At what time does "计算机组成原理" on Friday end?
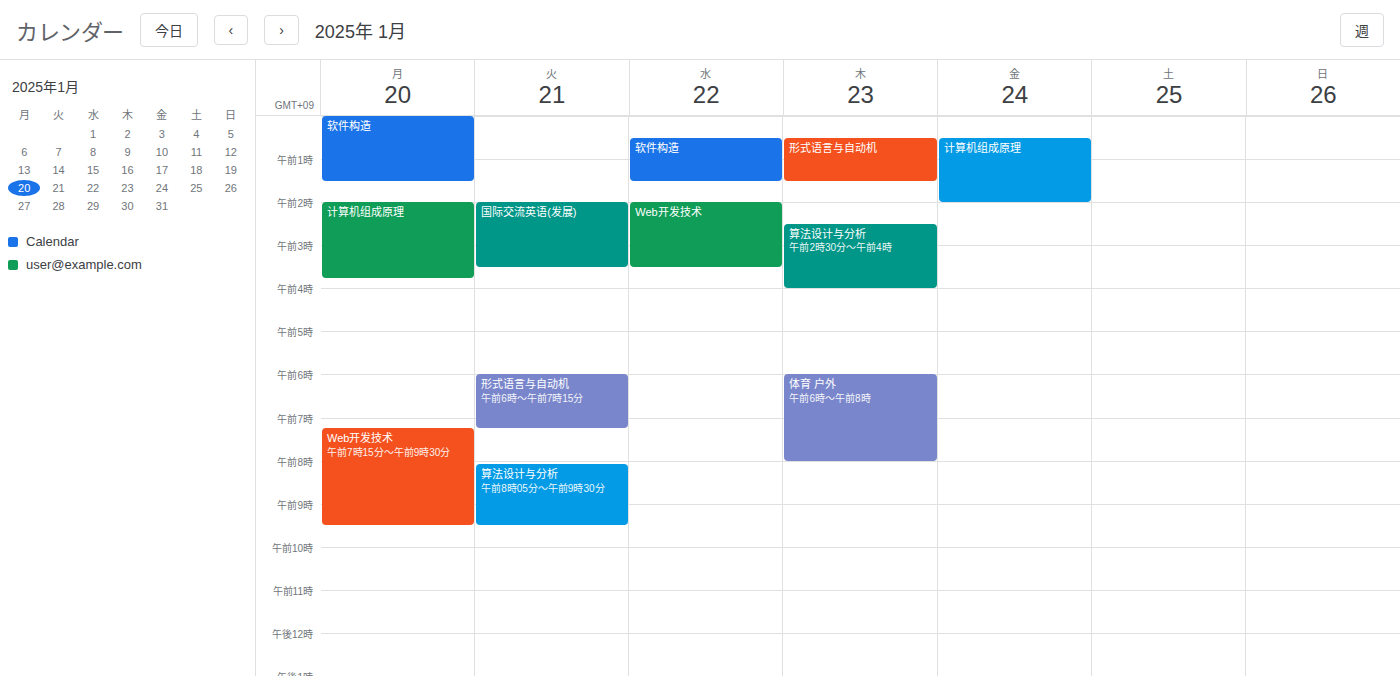
2:00 AM